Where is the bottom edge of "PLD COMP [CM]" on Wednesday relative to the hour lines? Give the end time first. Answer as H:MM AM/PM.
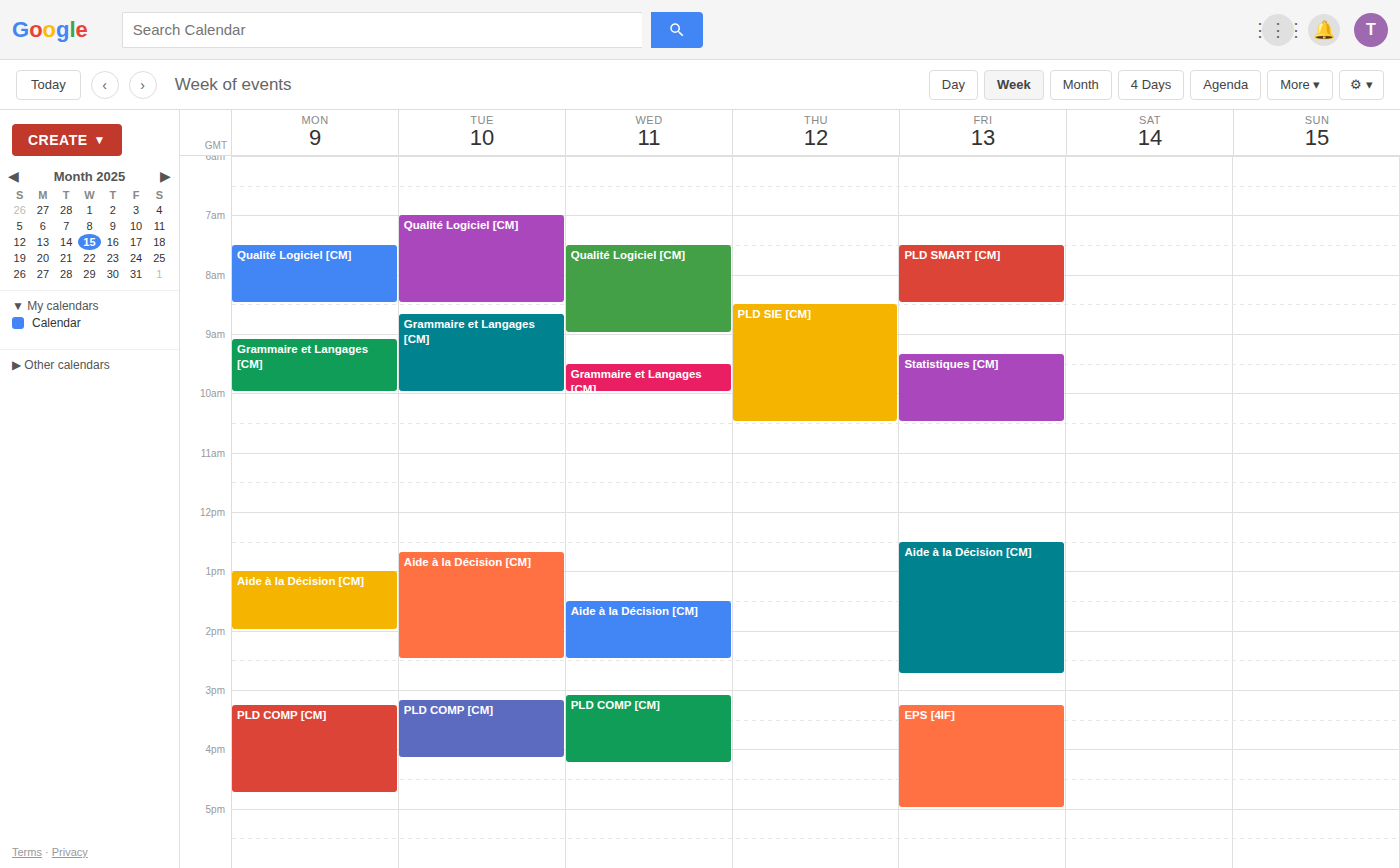
4:15 PM -- neither: a quarter of the way from the 4 PM line to the 5 PM line.